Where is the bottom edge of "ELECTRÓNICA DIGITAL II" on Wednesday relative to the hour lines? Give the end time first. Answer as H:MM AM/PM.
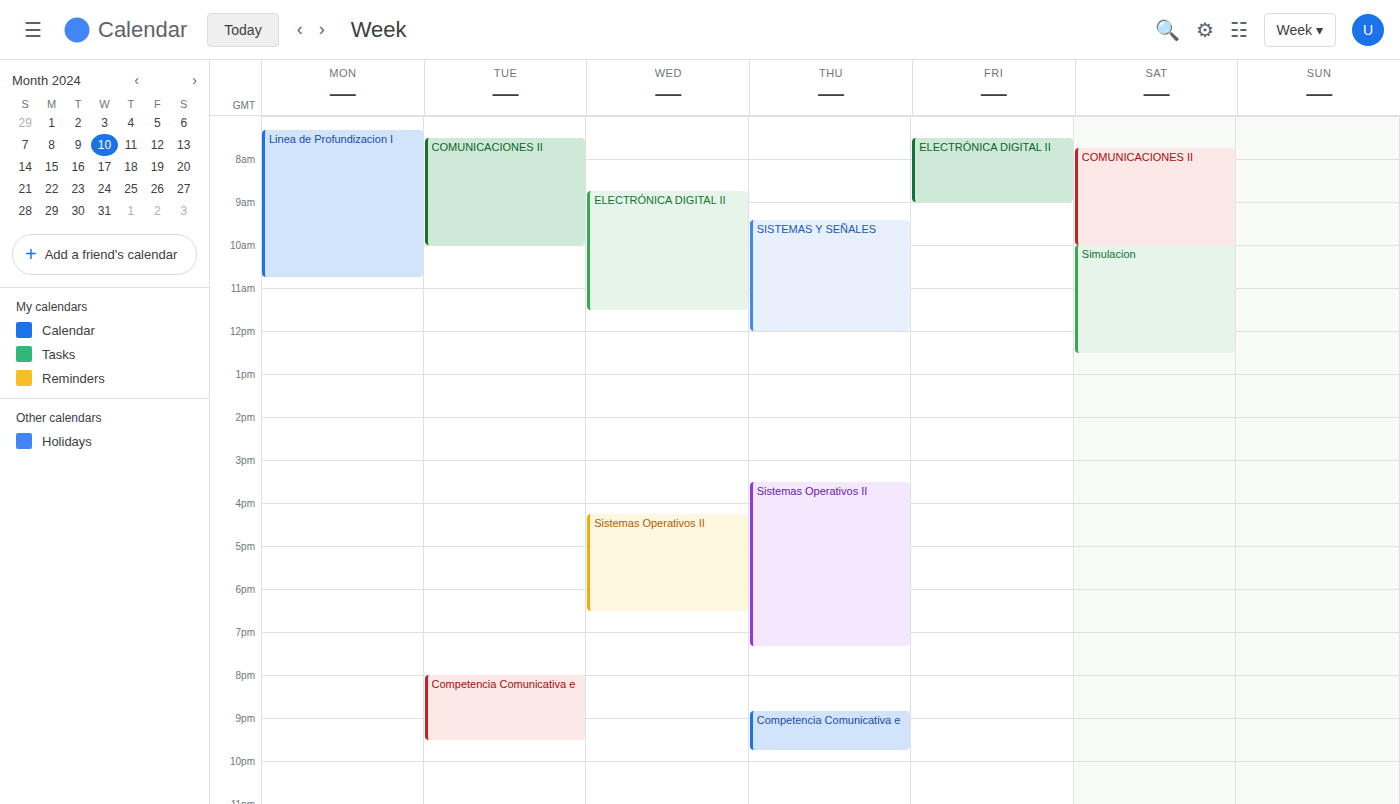
11:30 AM -- halfway between the 11 AM and 12 PM lines.